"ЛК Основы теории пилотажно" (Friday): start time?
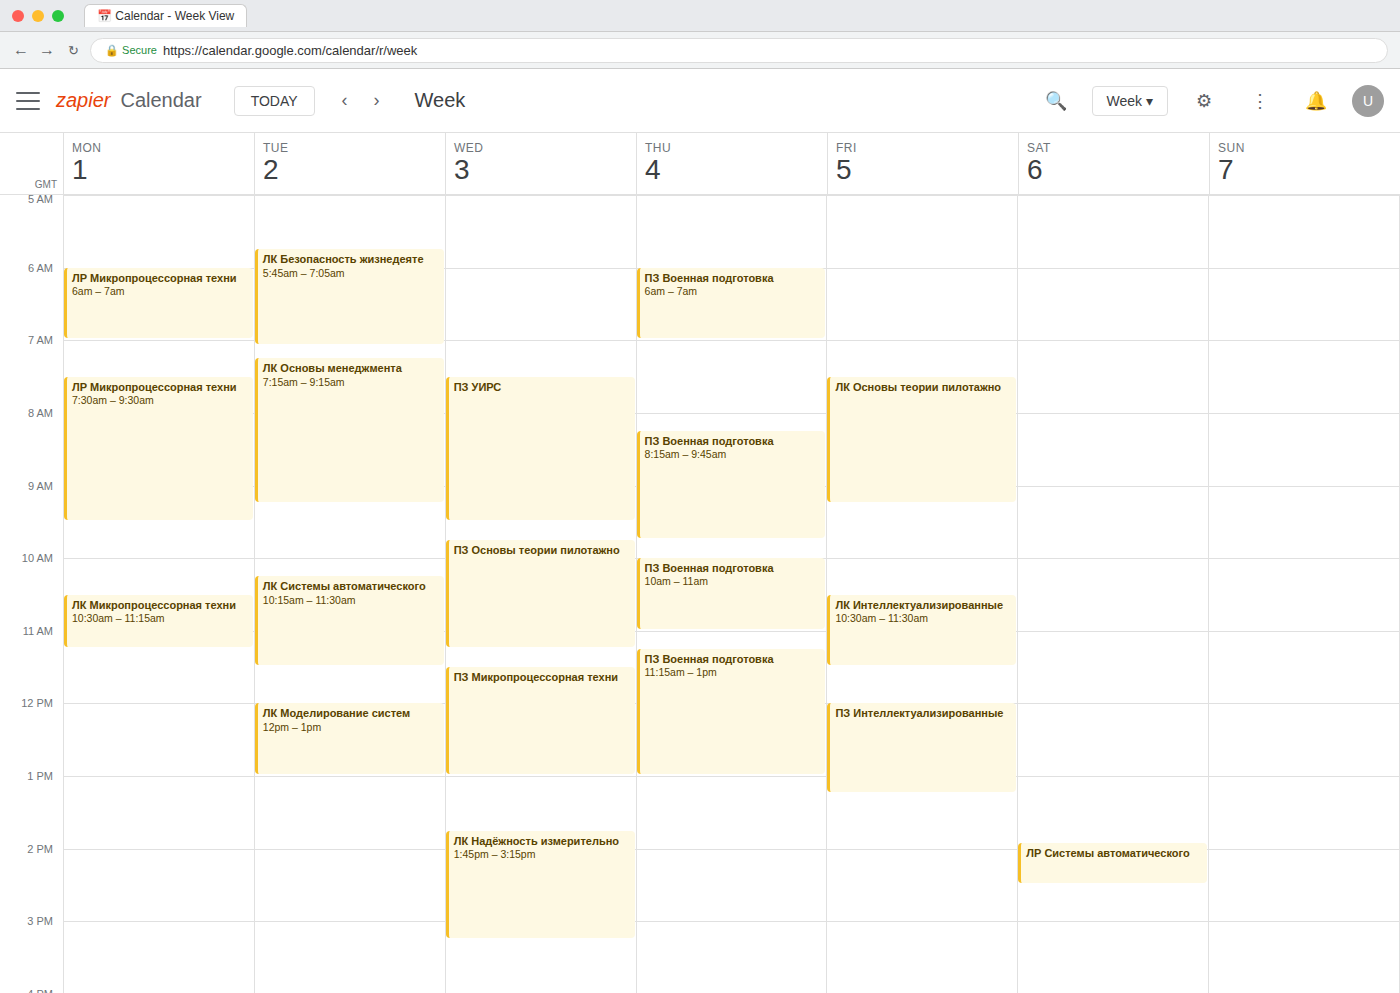
7:30 AM